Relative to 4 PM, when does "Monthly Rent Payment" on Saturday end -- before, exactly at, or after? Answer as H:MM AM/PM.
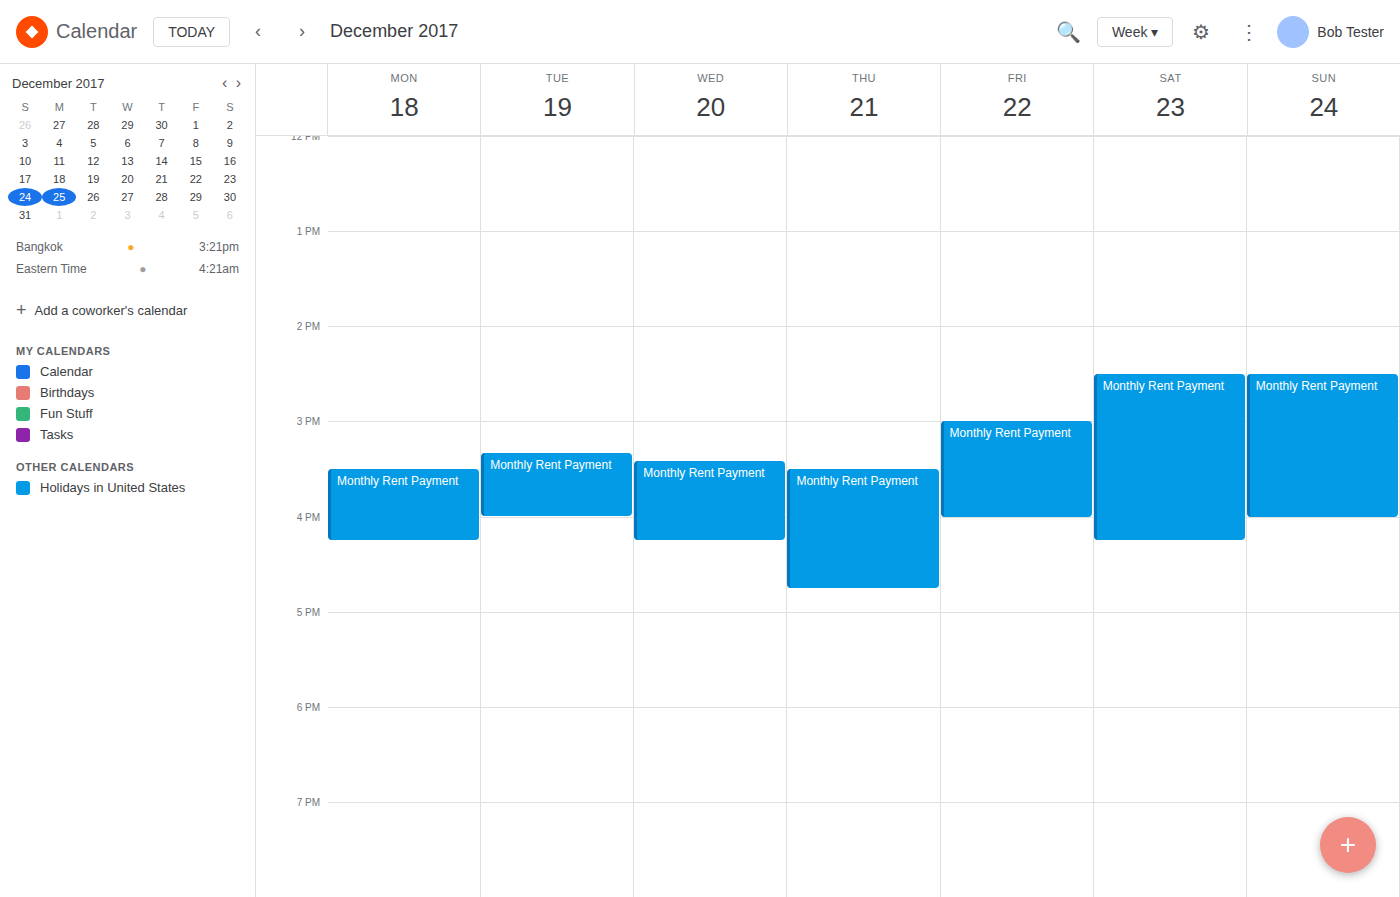
4:15 PM -- after 4 PM, 15 minutes below the 4 PM line.